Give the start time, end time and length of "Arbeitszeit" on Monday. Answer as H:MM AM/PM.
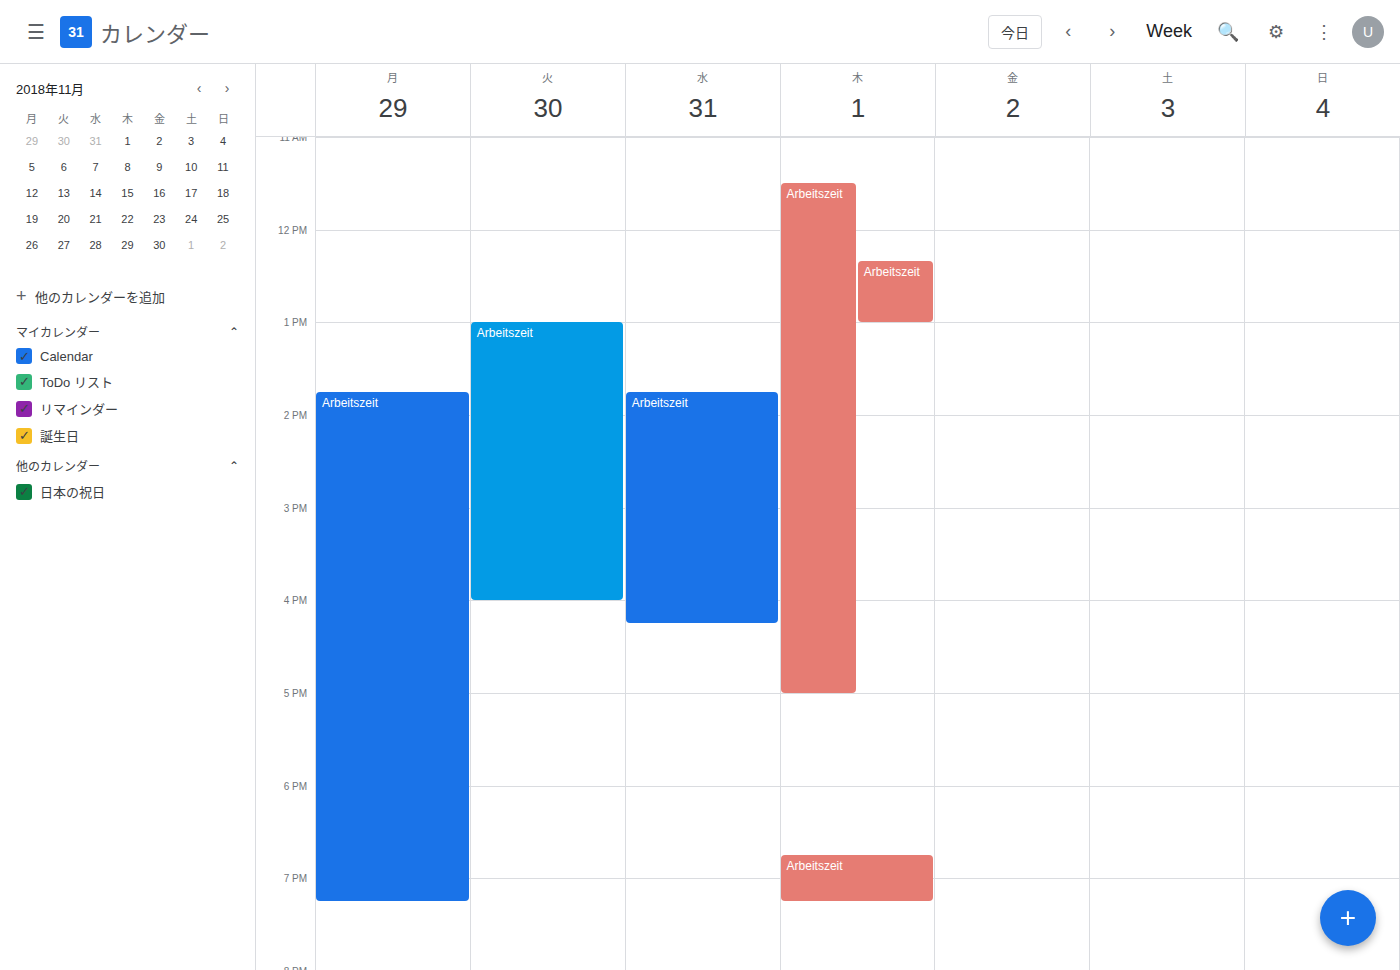
1:45 PM to 7:15 PM, 5 hours 30 minutes